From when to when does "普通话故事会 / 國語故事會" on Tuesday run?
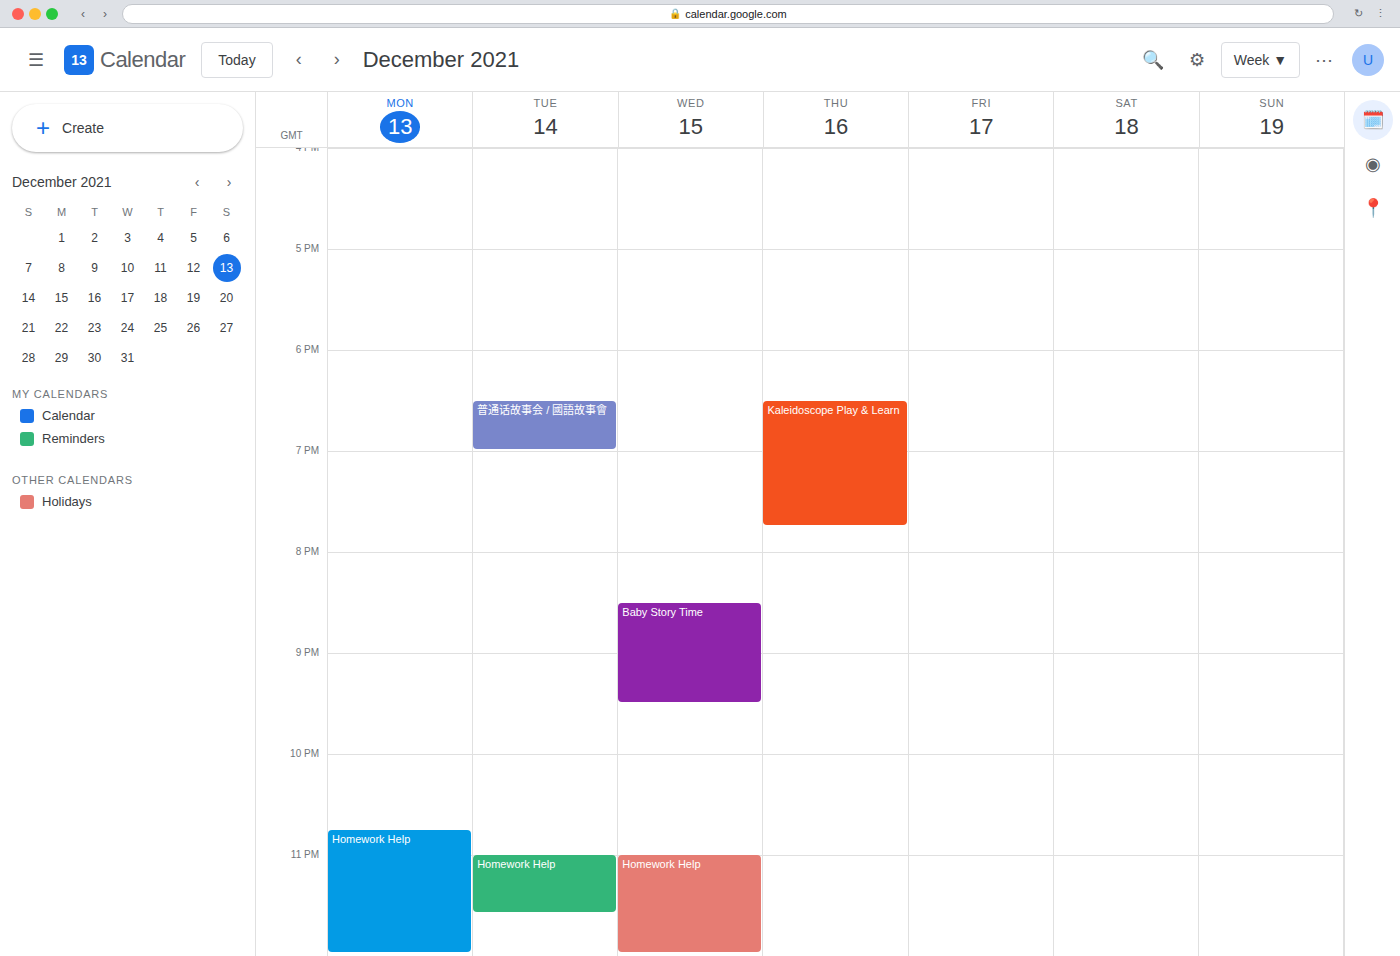
6:30 PM to 7:00 PM